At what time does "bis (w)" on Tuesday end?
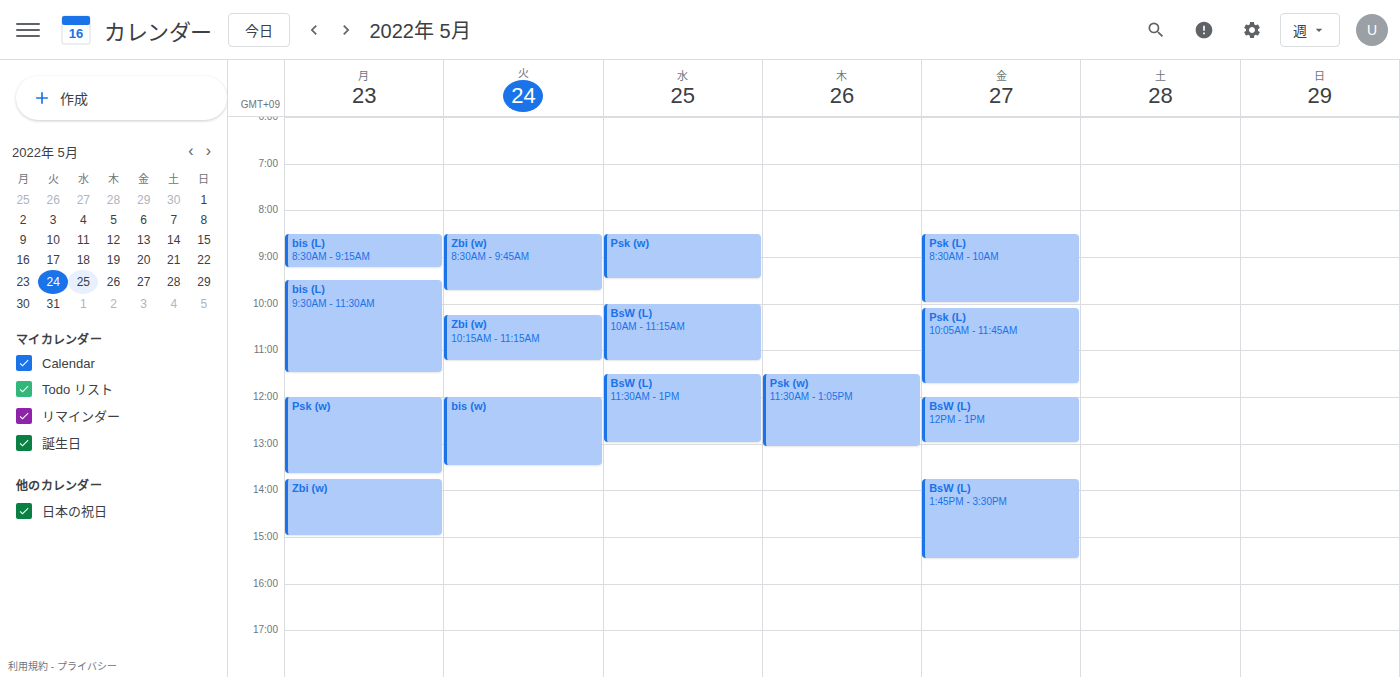
1:30 PM